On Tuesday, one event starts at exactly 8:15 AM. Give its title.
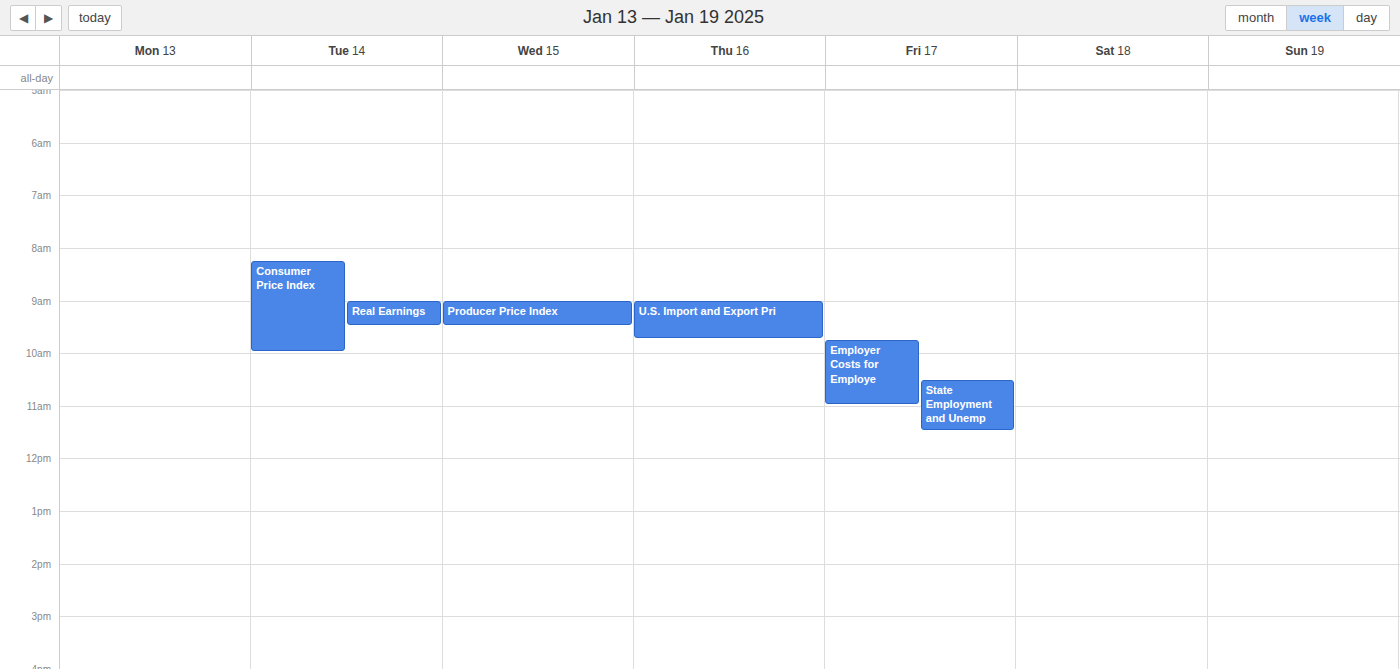
"Consumer Price Index"